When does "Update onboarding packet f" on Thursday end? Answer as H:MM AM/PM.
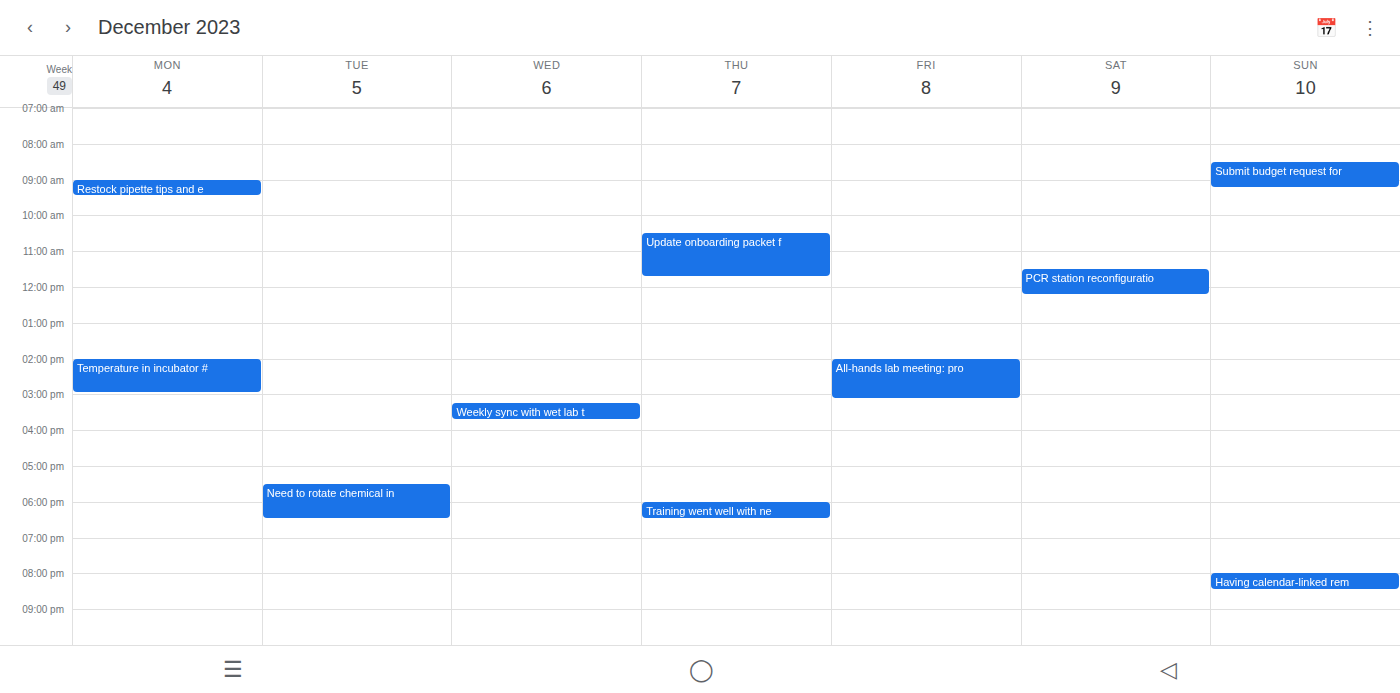
11:45 AM